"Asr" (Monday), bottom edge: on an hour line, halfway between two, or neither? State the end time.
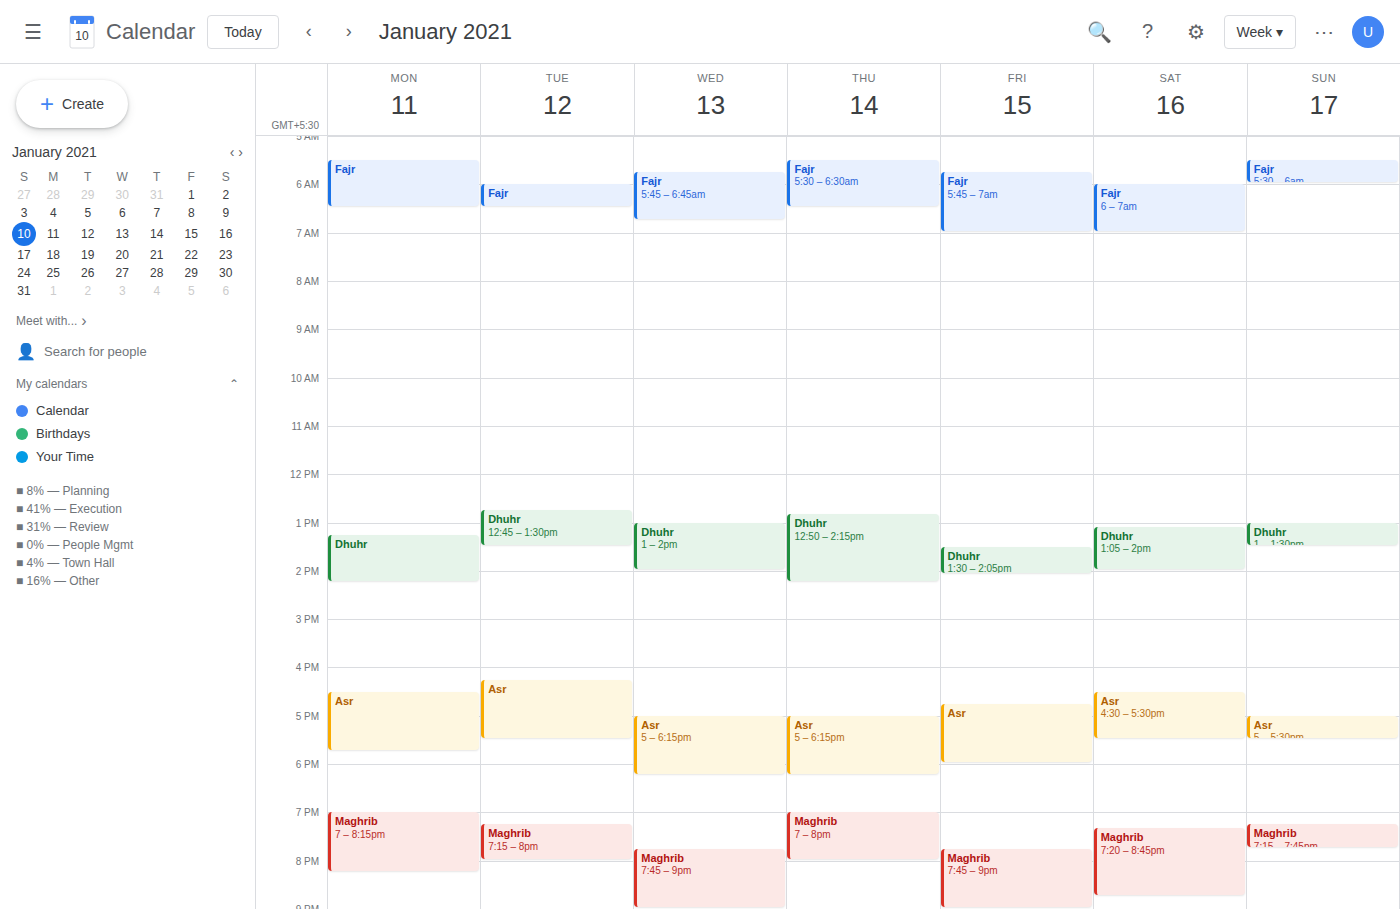
5:45 PM -- neither: three quarters of the way from the 5 PM line to the 6 PM line.